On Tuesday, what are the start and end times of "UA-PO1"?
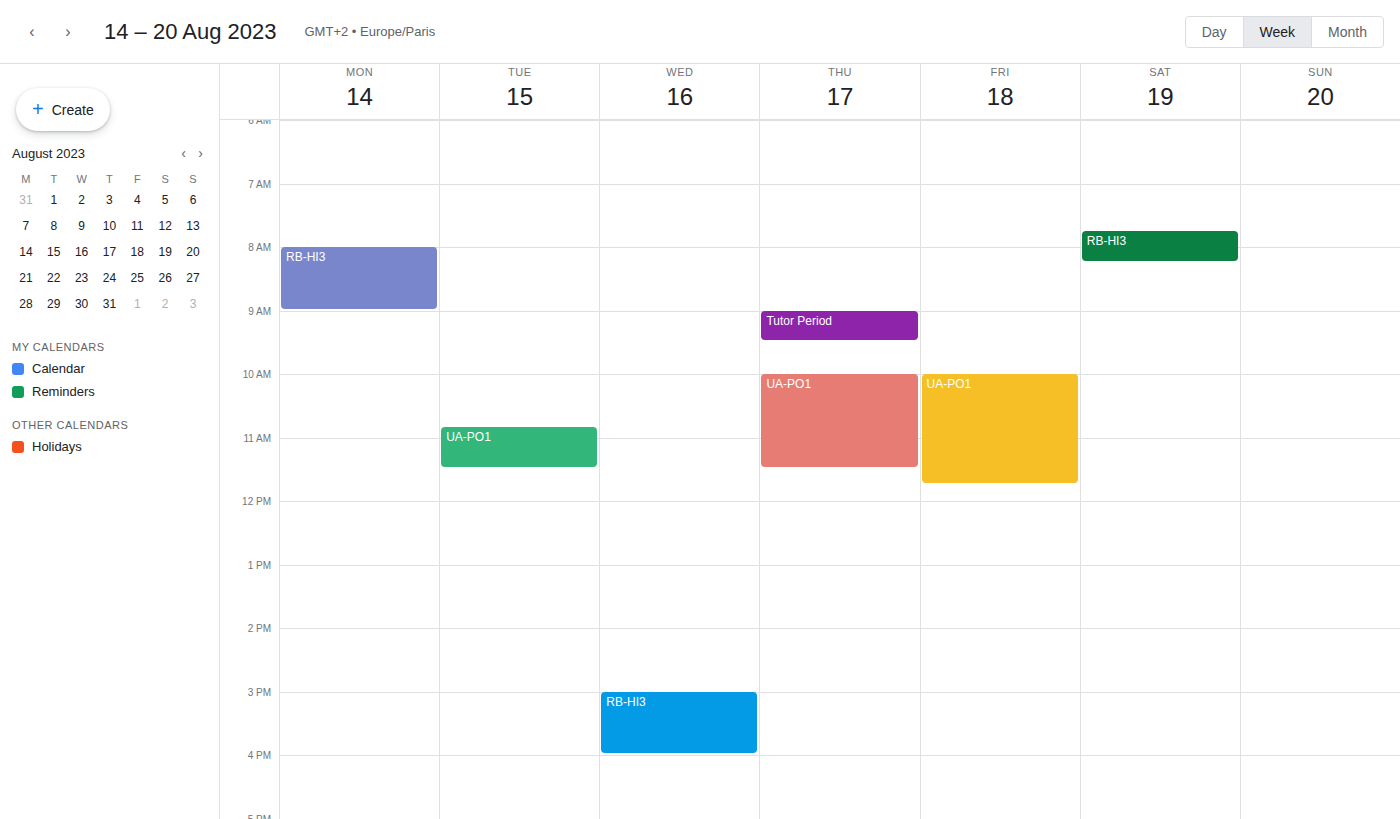
10:50 AM to 11:30 AM